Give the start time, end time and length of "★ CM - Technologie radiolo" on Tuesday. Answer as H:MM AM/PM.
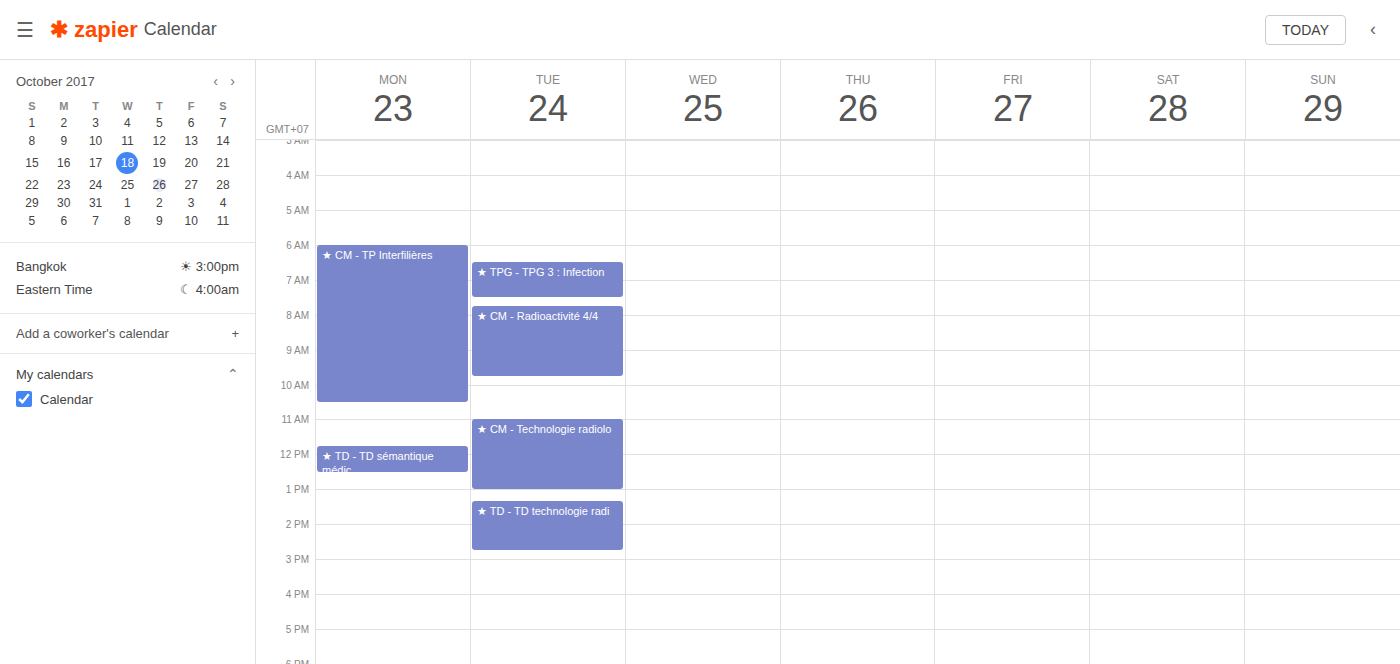
11:00 AM to 1:00 PM, 2 hours